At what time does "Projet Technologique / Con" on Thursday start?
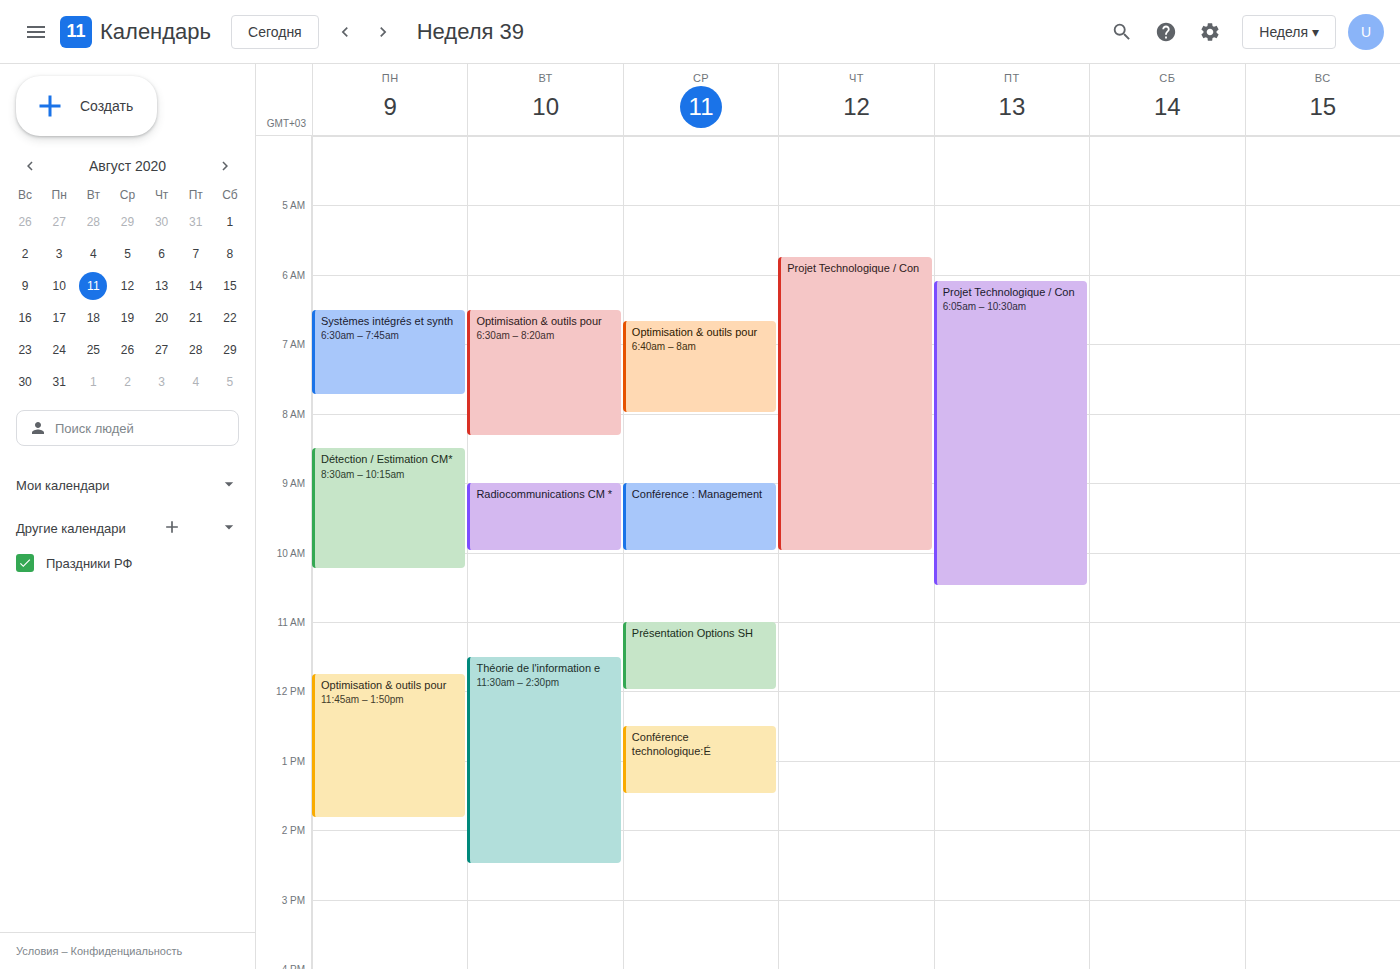
5:45 AM